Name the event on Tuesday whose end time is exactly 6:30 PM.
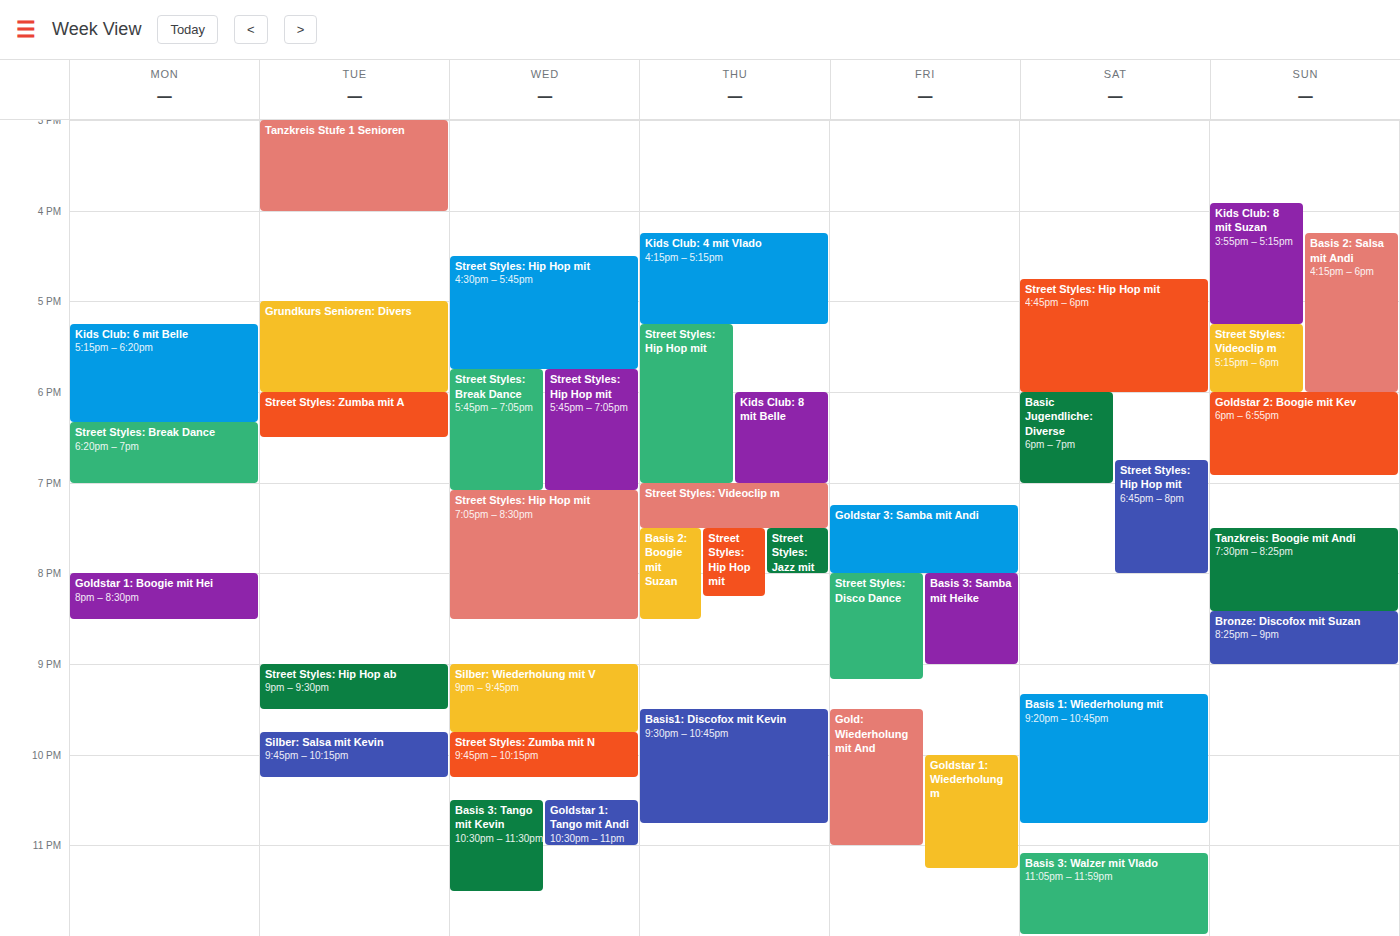
"Street Styles: Zumba mit A"